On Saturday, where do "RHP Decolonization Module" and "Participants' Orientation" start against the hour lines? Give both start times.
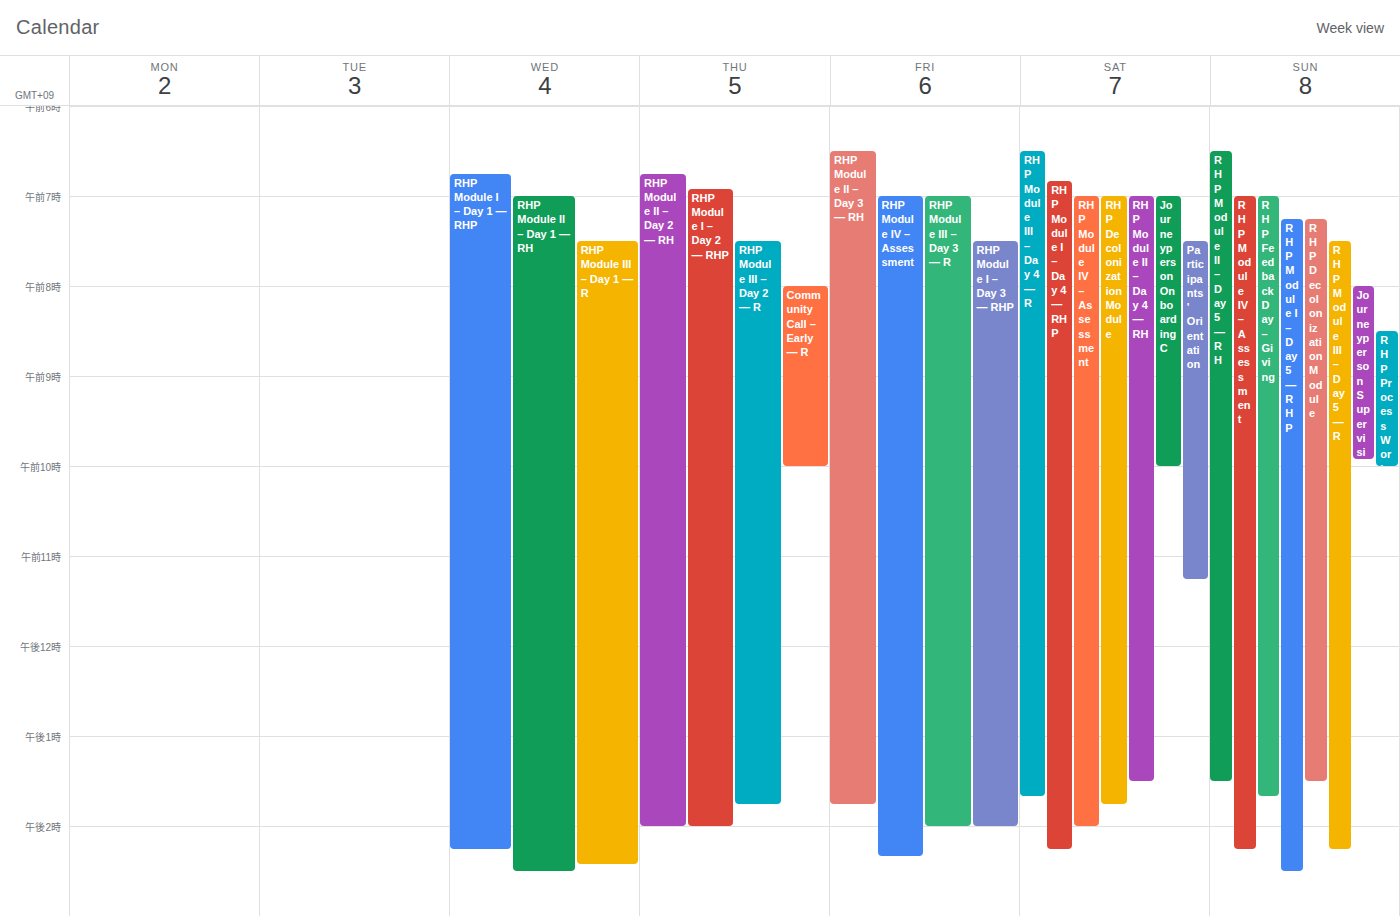
"RHP Decolonization Module": 7:00 AM, exactly on the 7 AM line. "Participants' Orientation": 7:30 AM, halfway between the 7 AM and 8 AM lines.